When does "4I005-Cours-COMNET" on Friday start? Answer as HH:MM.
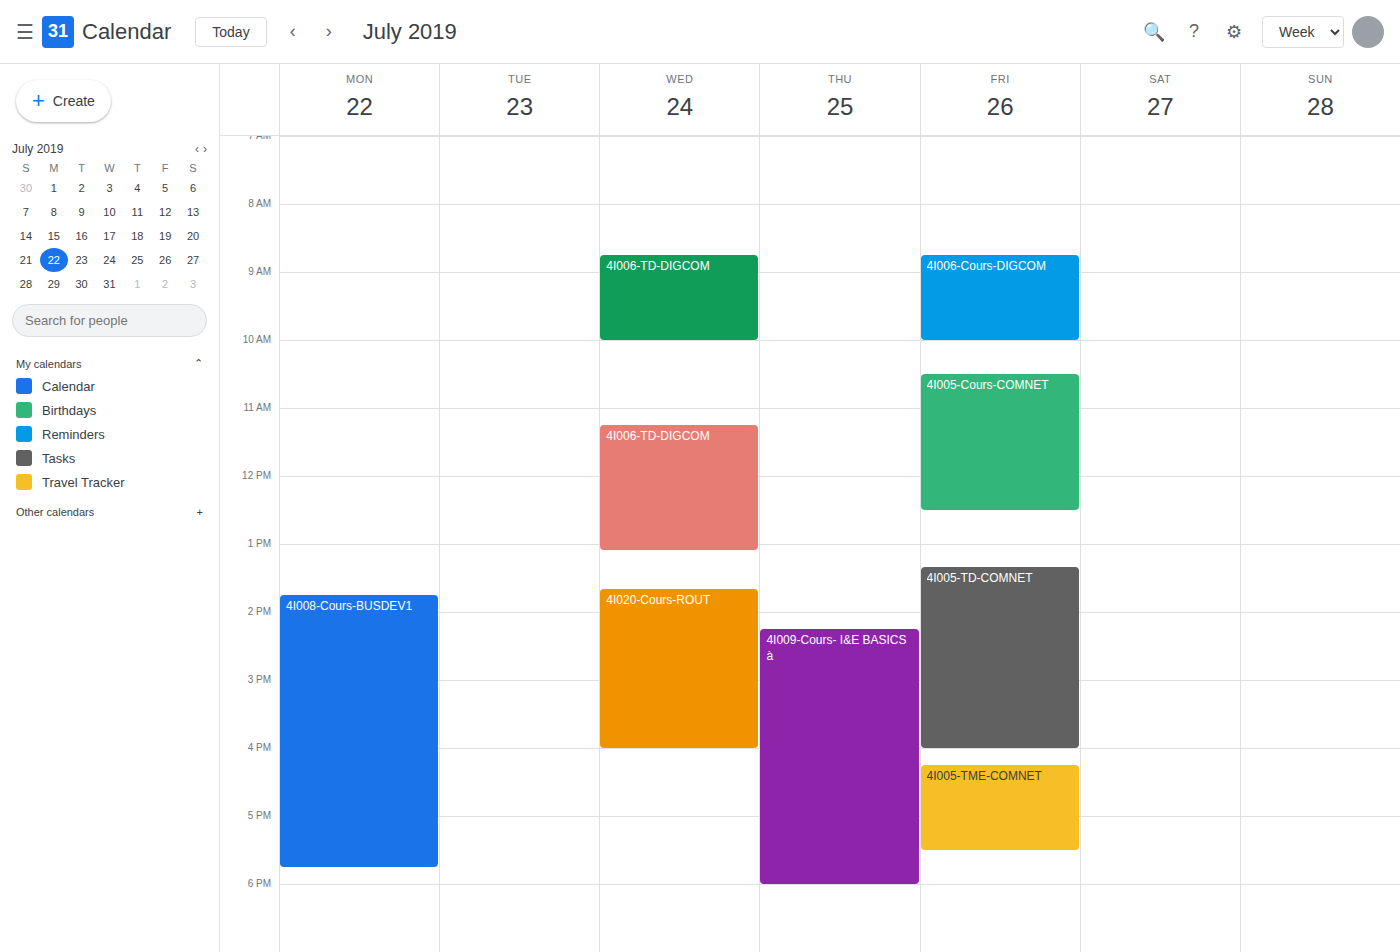
10:30